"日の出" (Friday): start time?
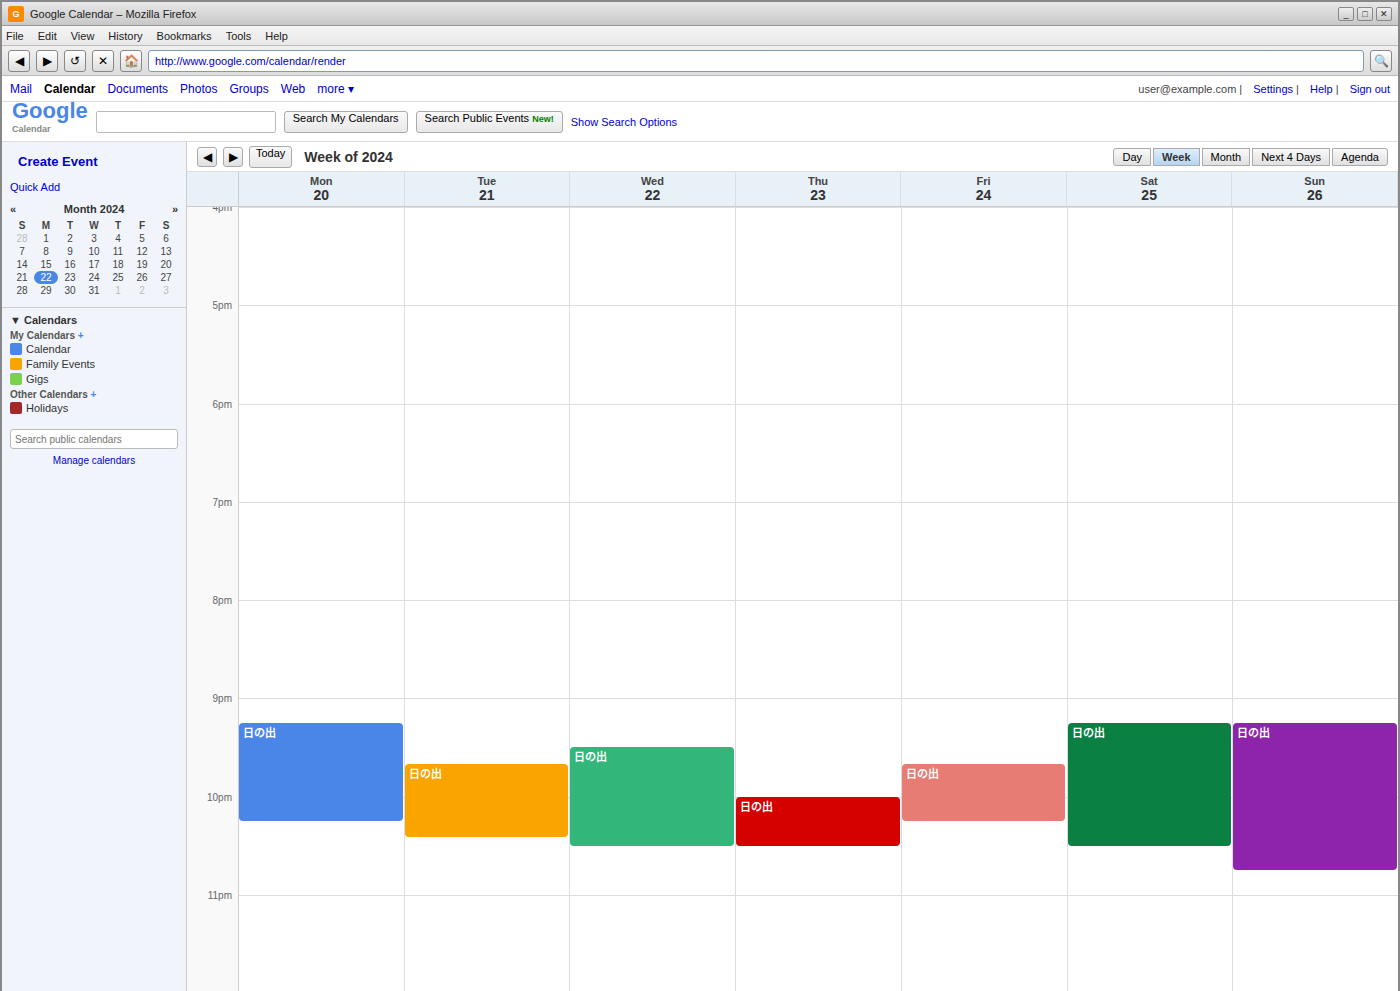
9:40 PM